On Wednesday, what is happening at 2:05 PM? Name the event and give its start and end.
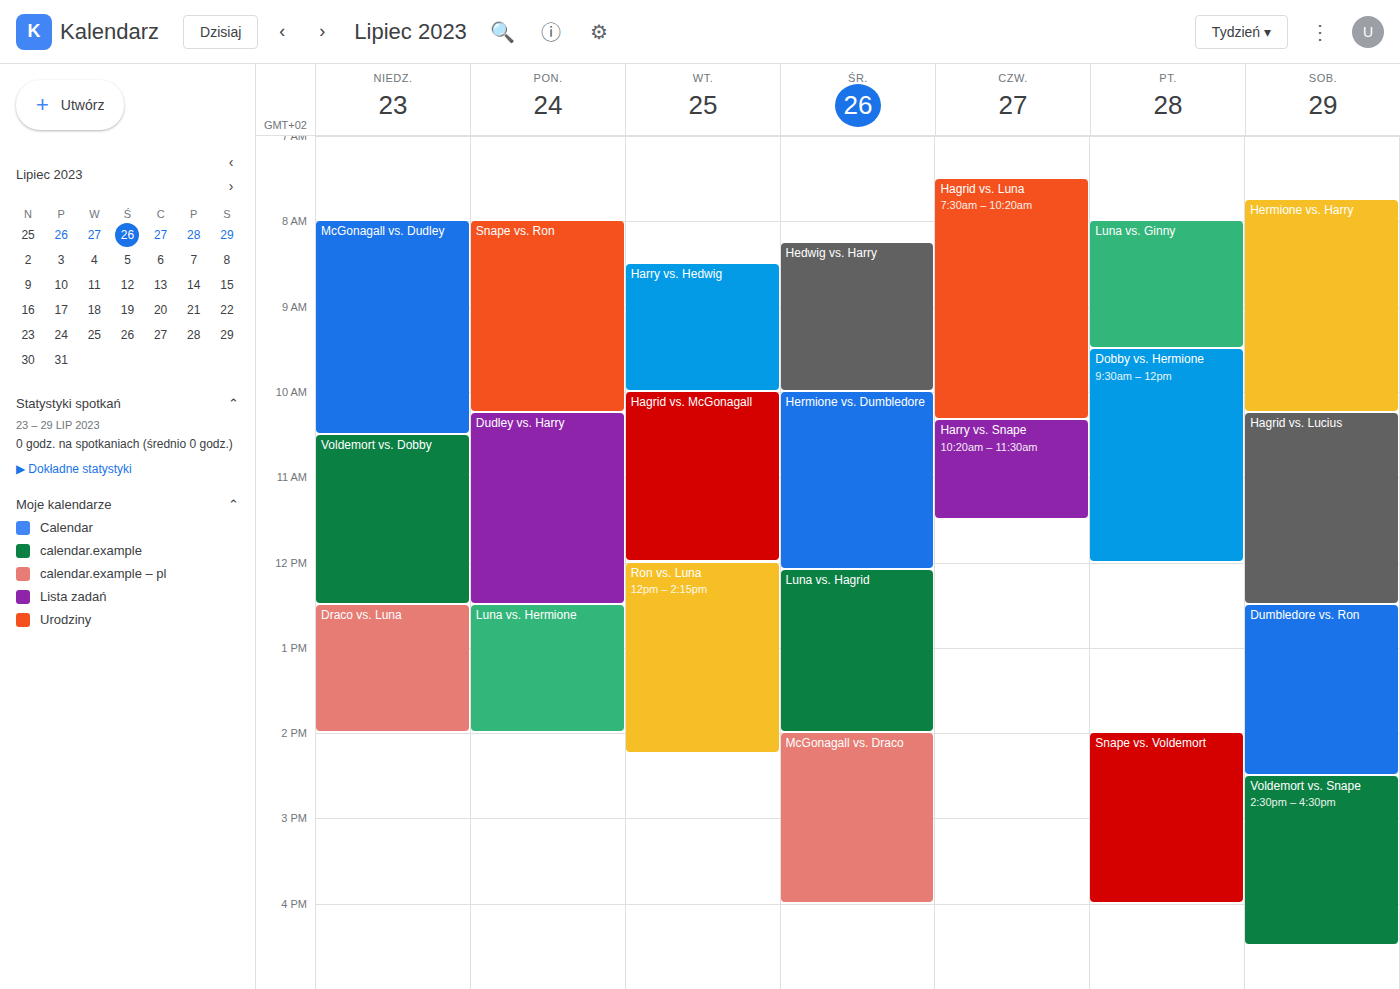
"McGonagall vs. Draco", 2:00 PM to 4:00 PM